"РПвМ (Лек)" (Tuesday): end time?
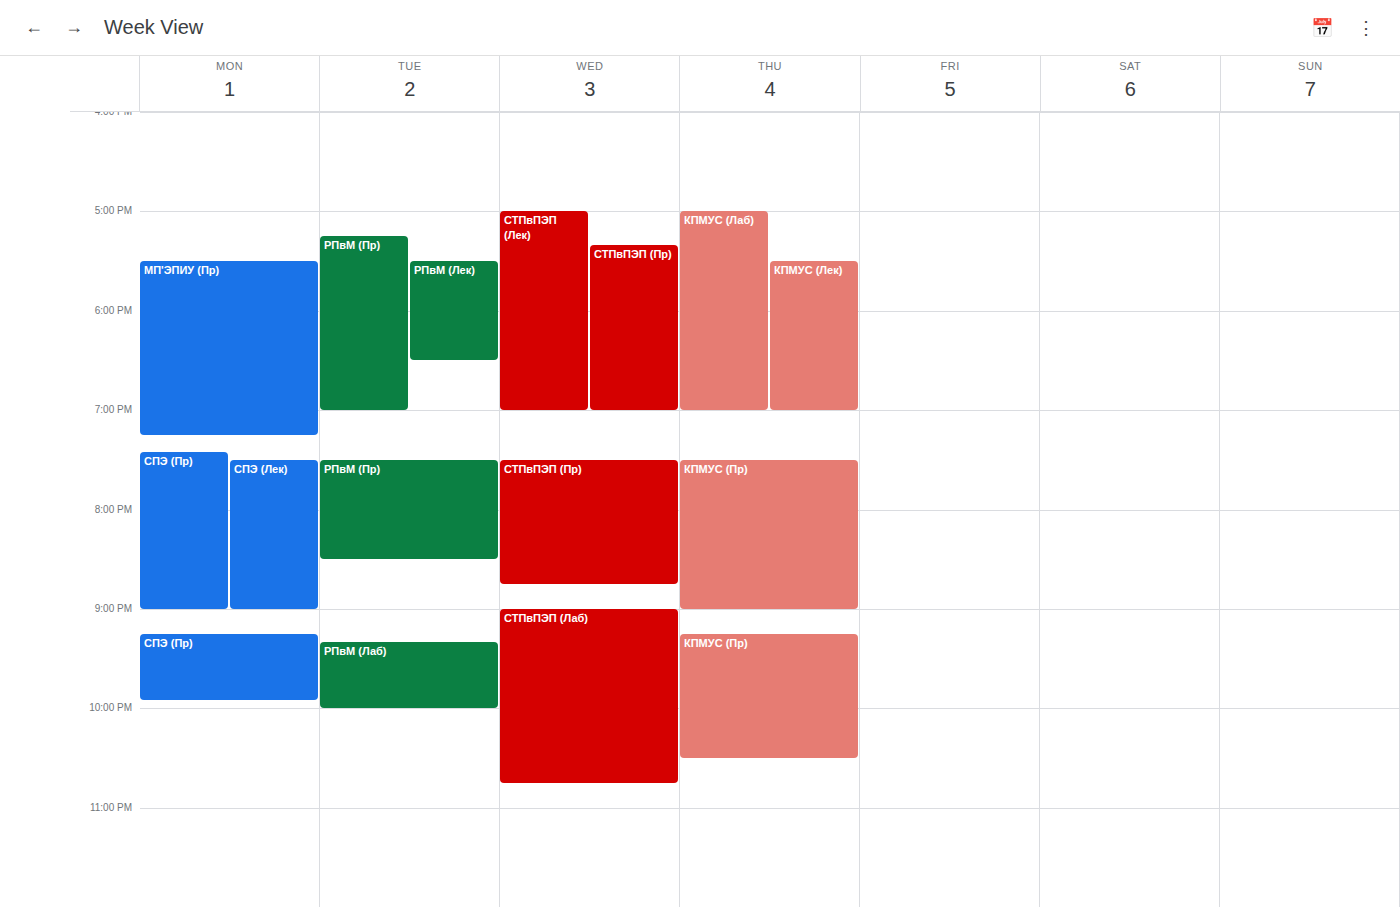
6:30 PM